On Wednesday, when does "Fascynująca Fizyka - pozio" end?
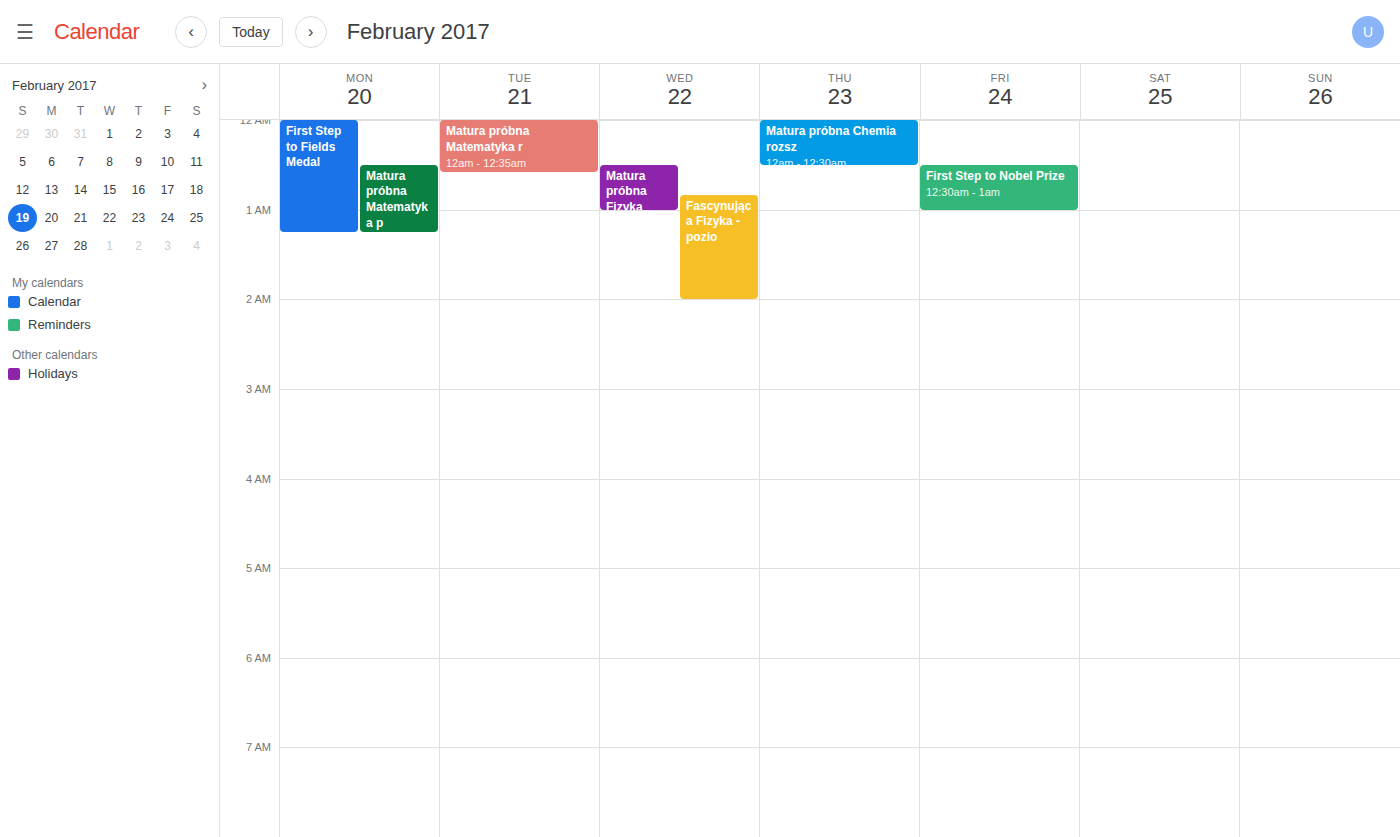
2:00 AM